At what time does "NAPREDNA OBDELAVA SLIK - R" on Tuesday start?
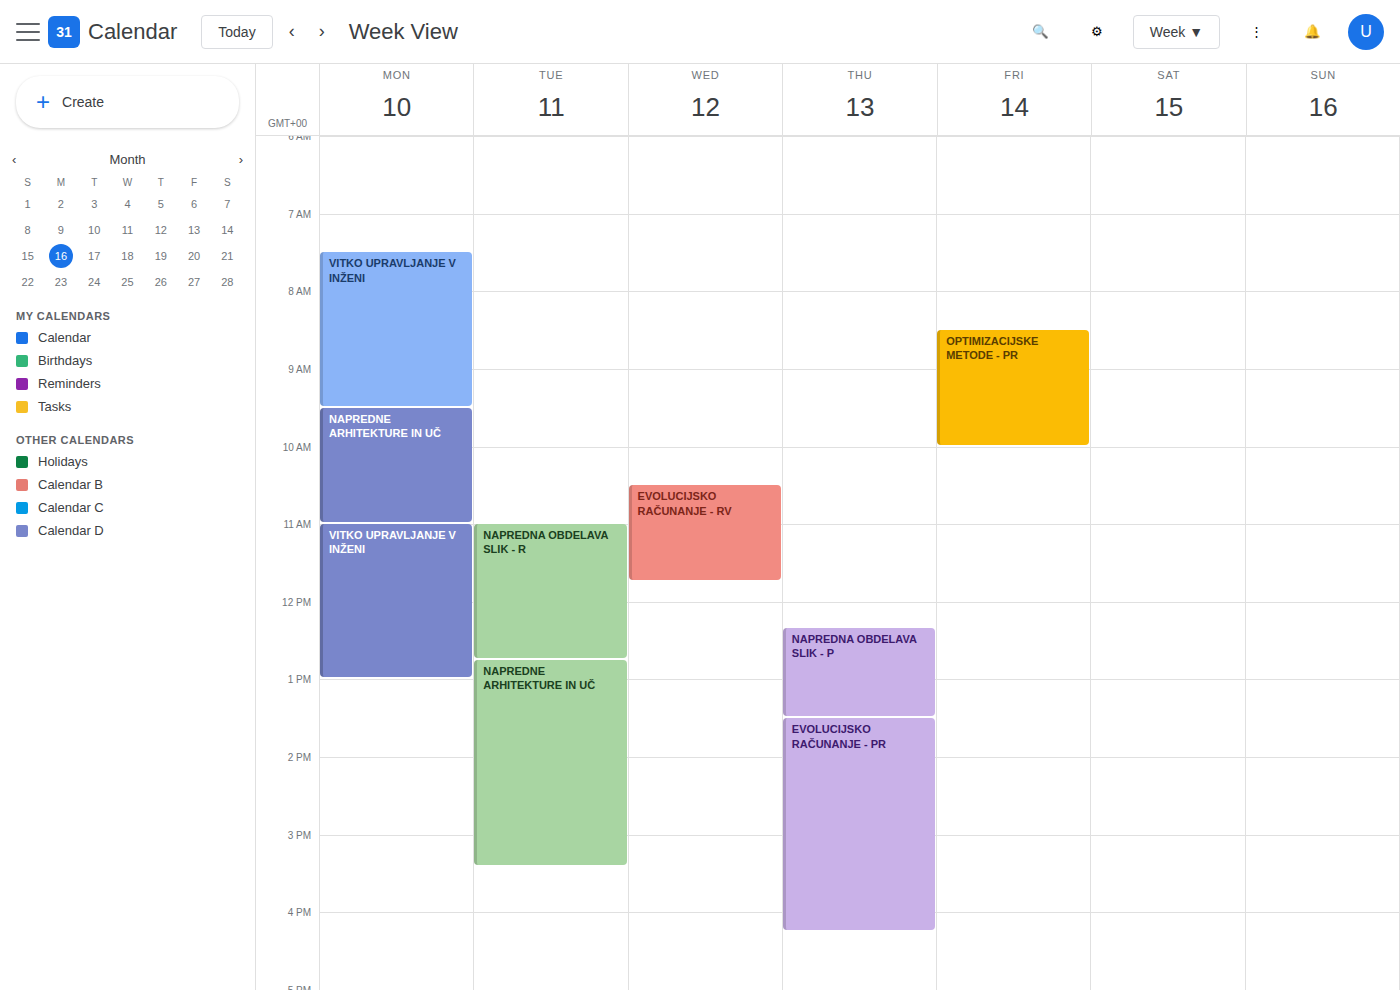
11:00 AM